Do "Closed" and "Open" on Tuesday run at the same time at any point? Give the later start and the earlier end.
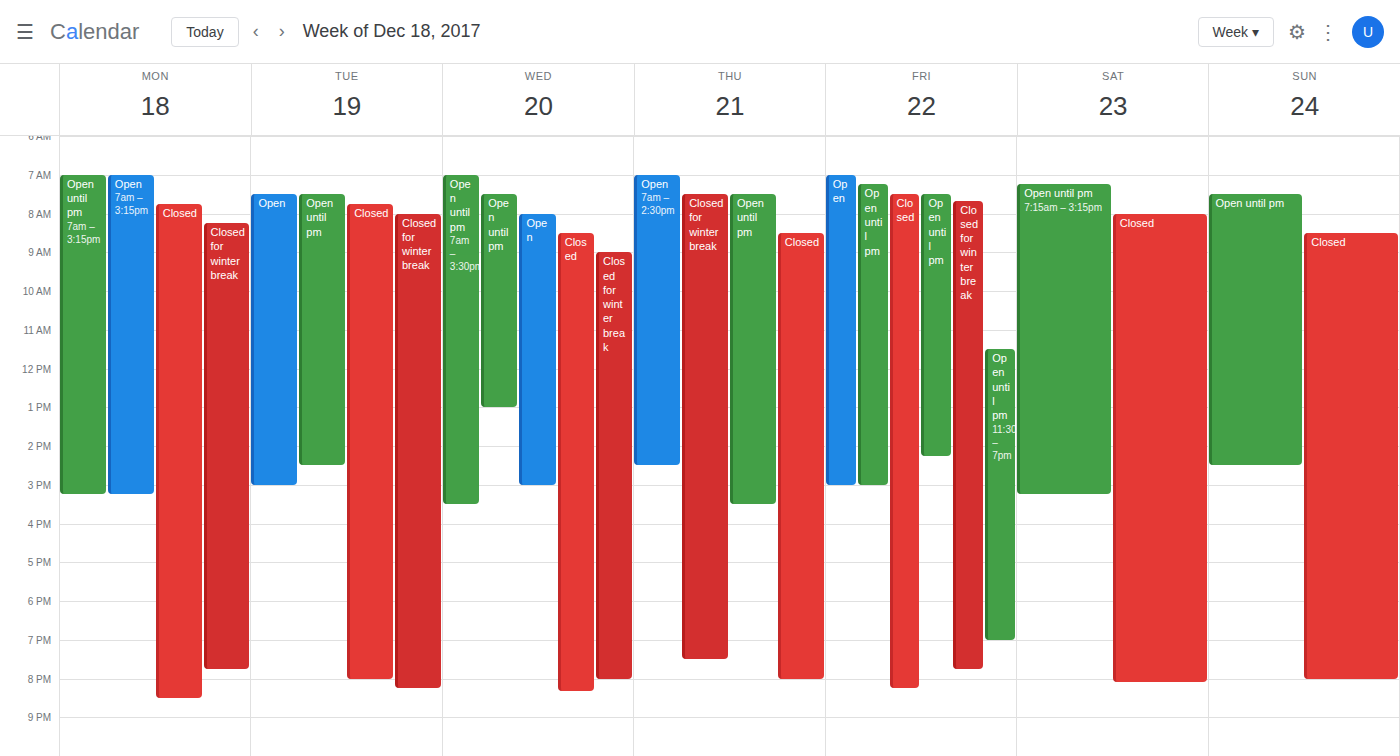
"Closed" starts at 7:45 AM, before "Open" ends at 3:00 PM -- they overlap.